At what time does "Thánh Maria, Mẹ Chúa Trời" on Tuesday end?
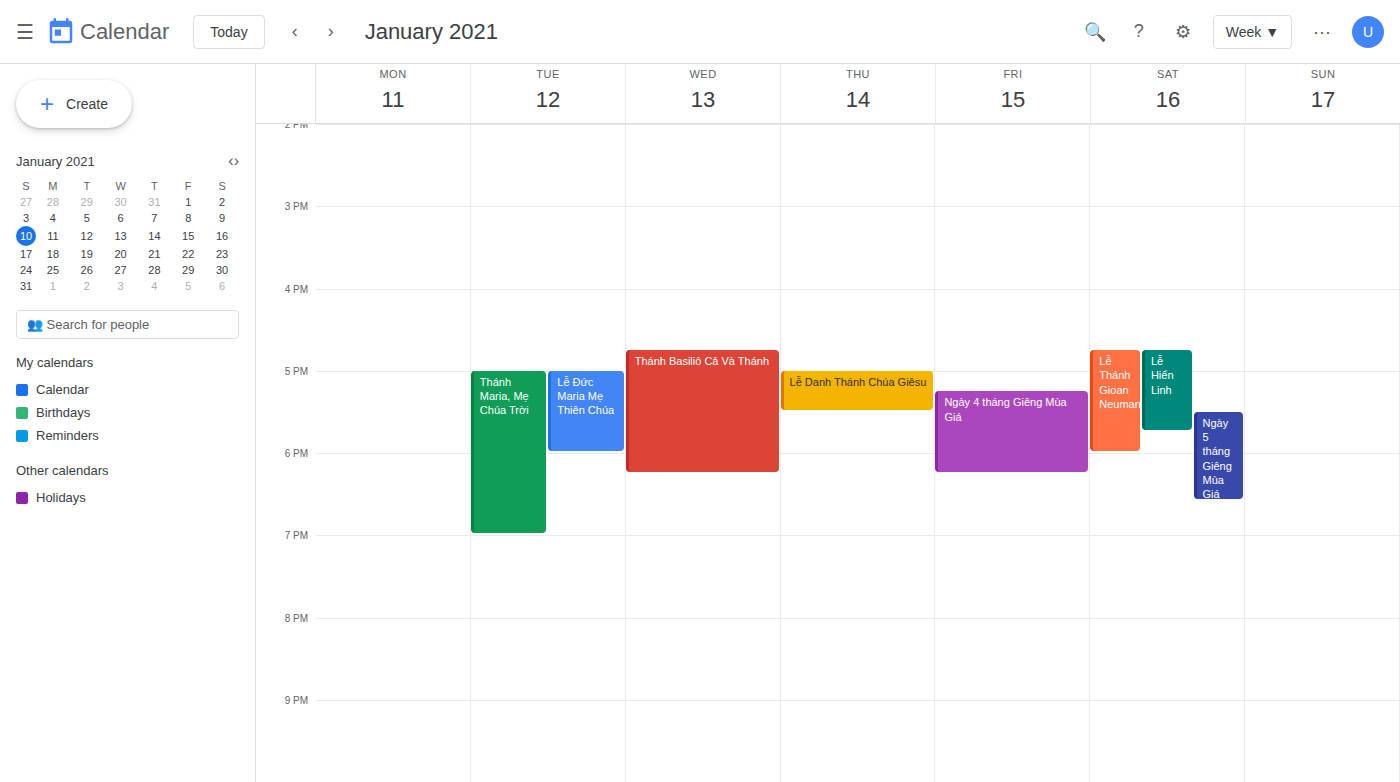
7:00 PM